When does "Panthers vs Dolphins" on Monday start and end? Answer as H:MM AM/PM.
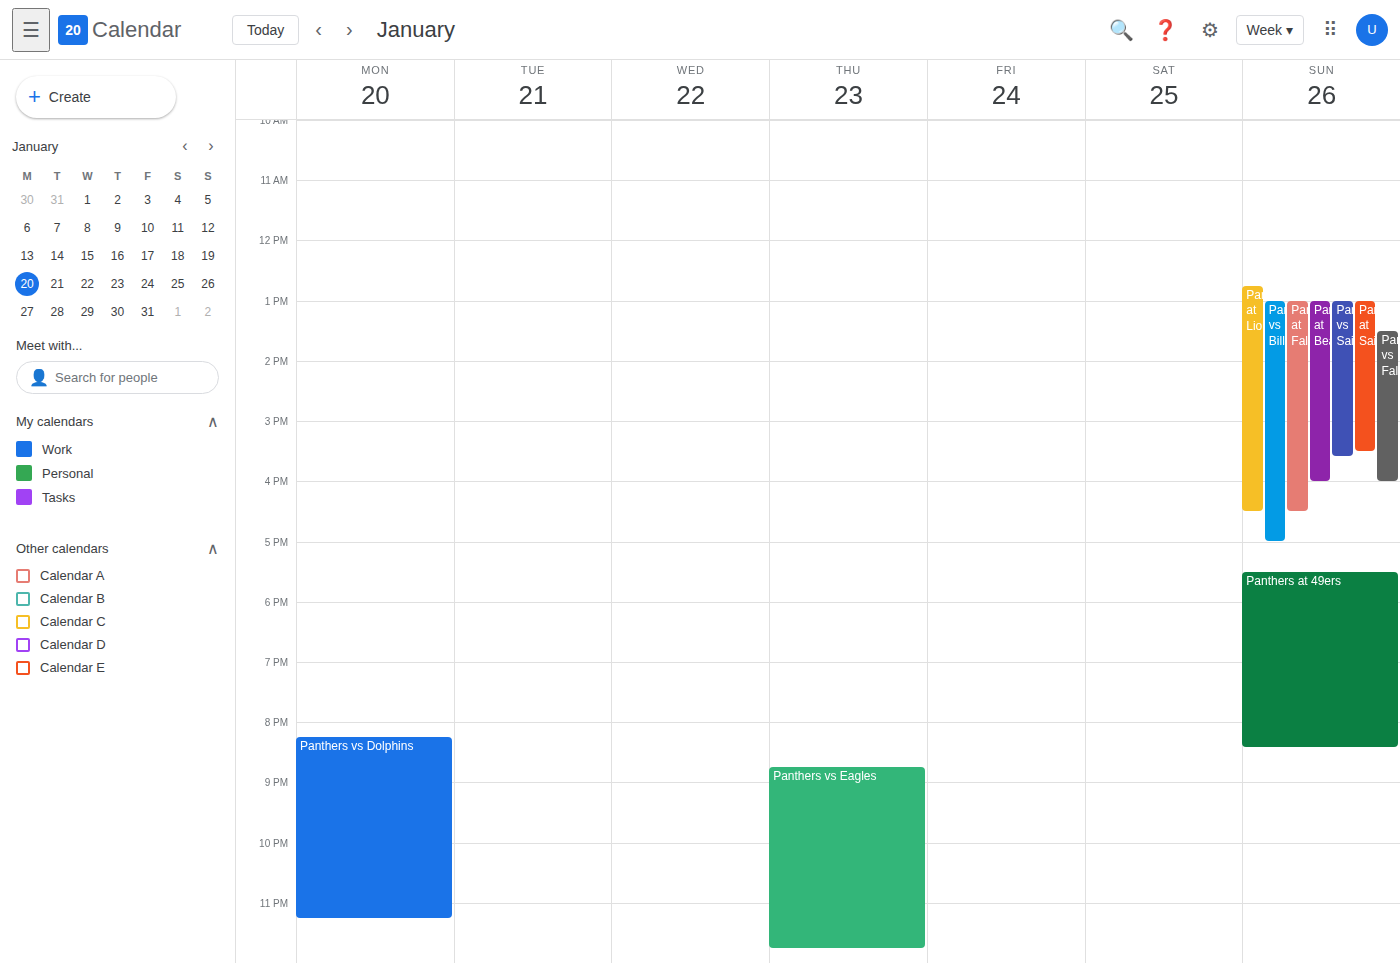
8:15 PM to 11:15 PM